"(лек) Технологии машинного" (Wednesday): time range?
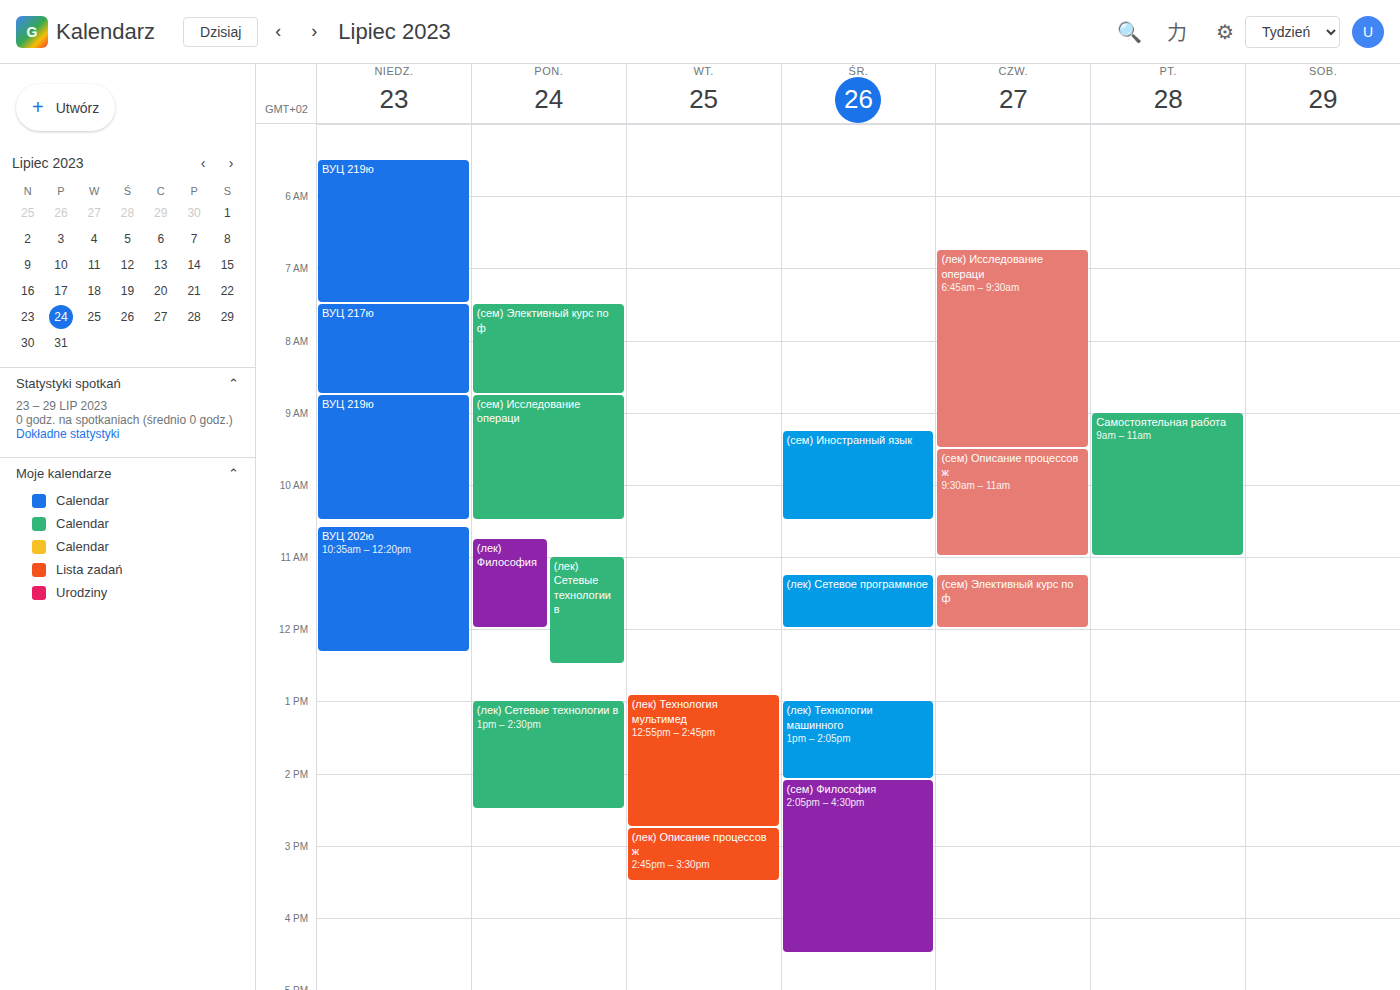
1:00 PM to 2:05 PM